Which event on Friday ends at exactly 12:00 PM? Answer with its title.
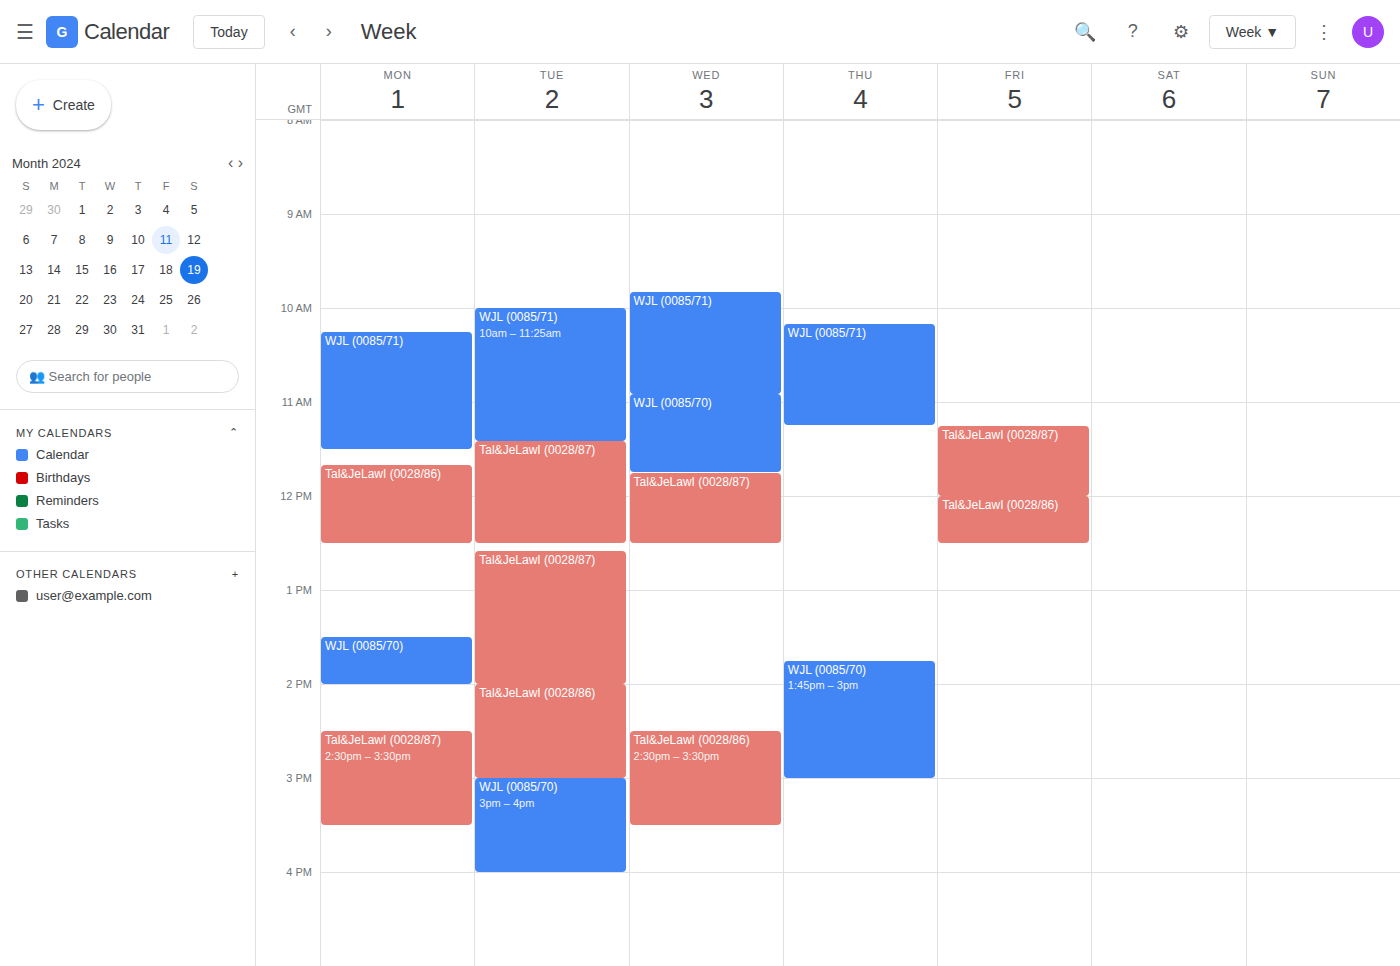
"Tal&JeLawI (0028/87)"